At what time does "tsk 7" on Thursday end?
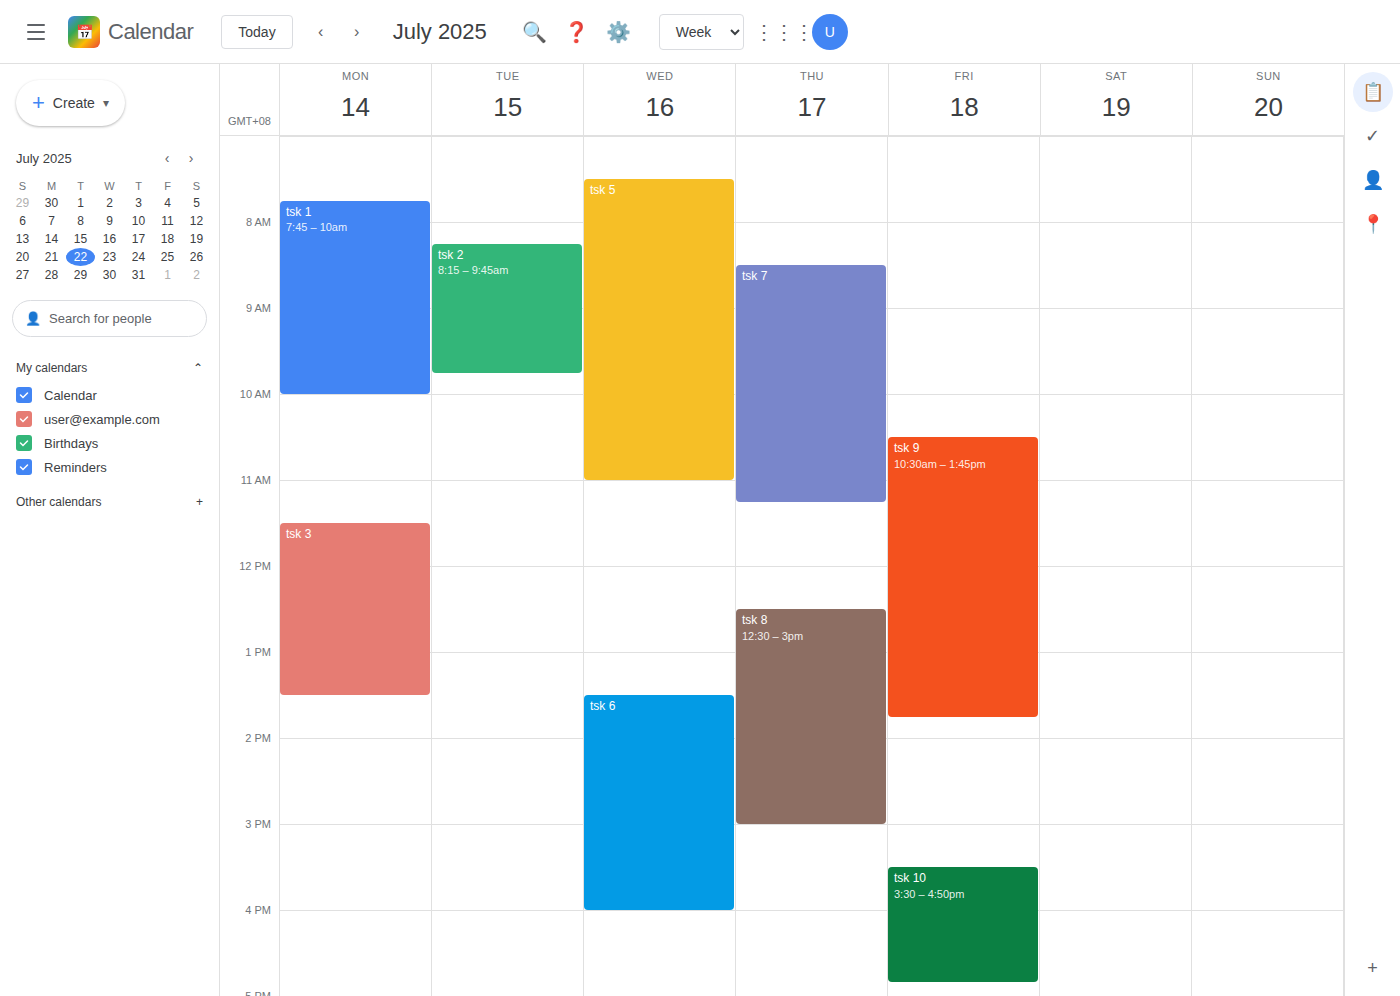
11:15 AM